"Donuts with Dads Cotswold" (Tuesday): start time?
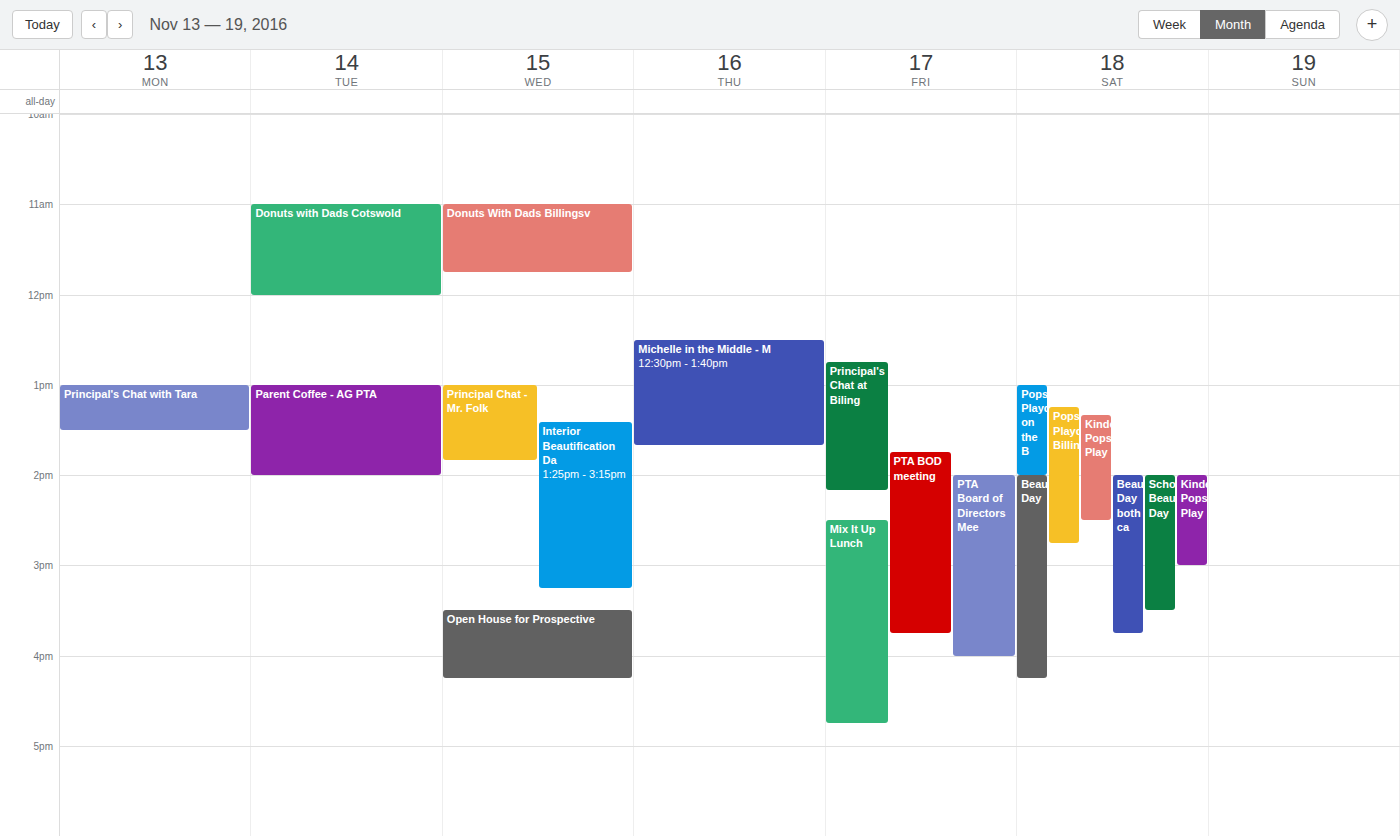
11:00 AM